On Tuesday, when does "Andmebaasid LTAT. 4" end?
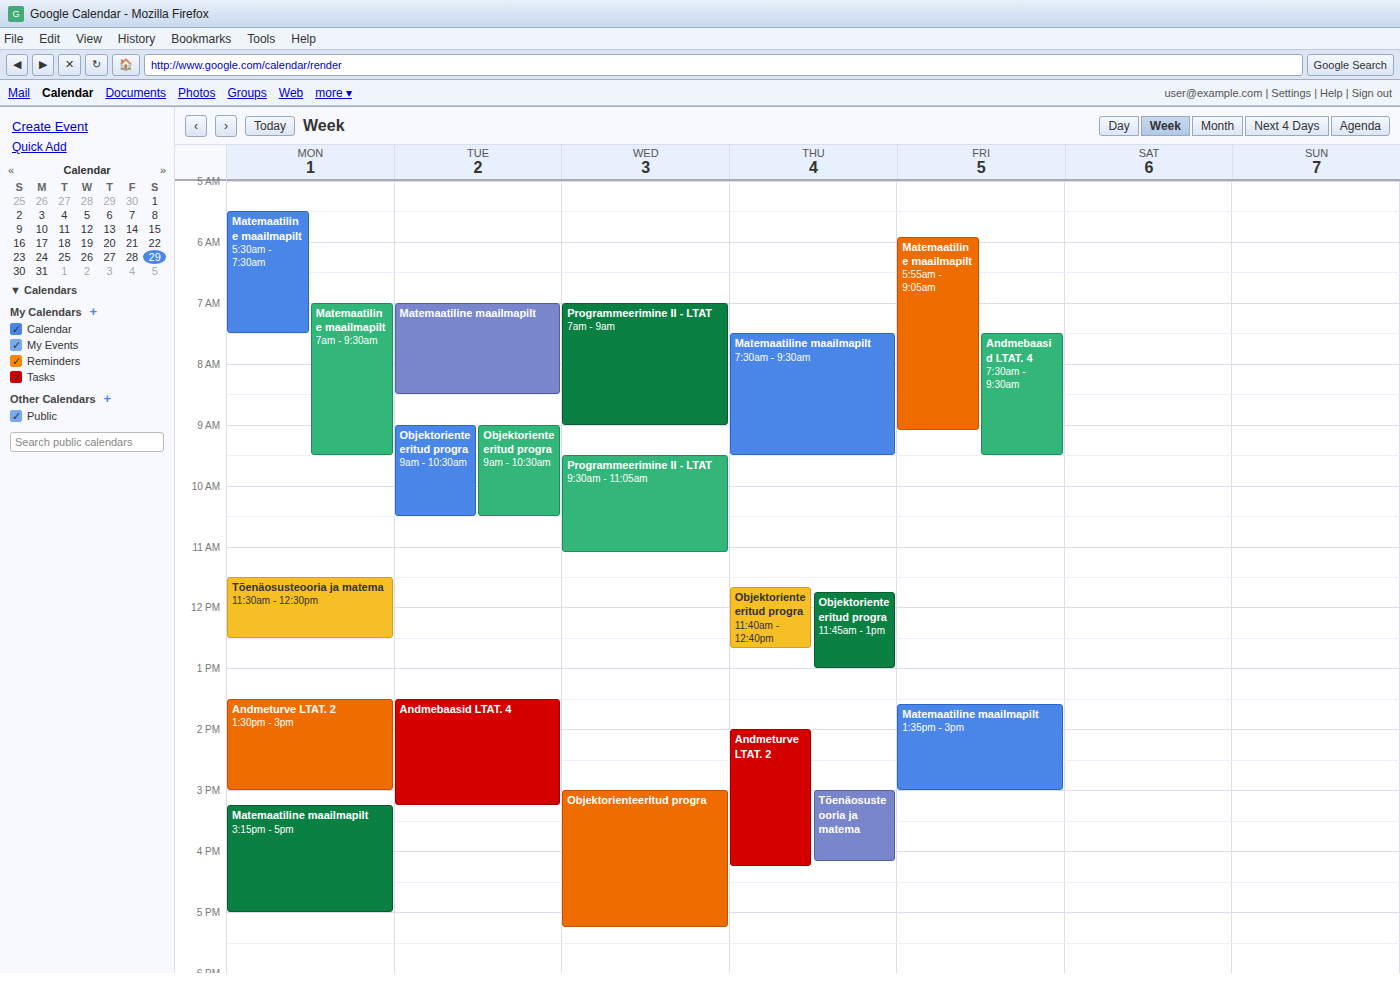
3:15 PM